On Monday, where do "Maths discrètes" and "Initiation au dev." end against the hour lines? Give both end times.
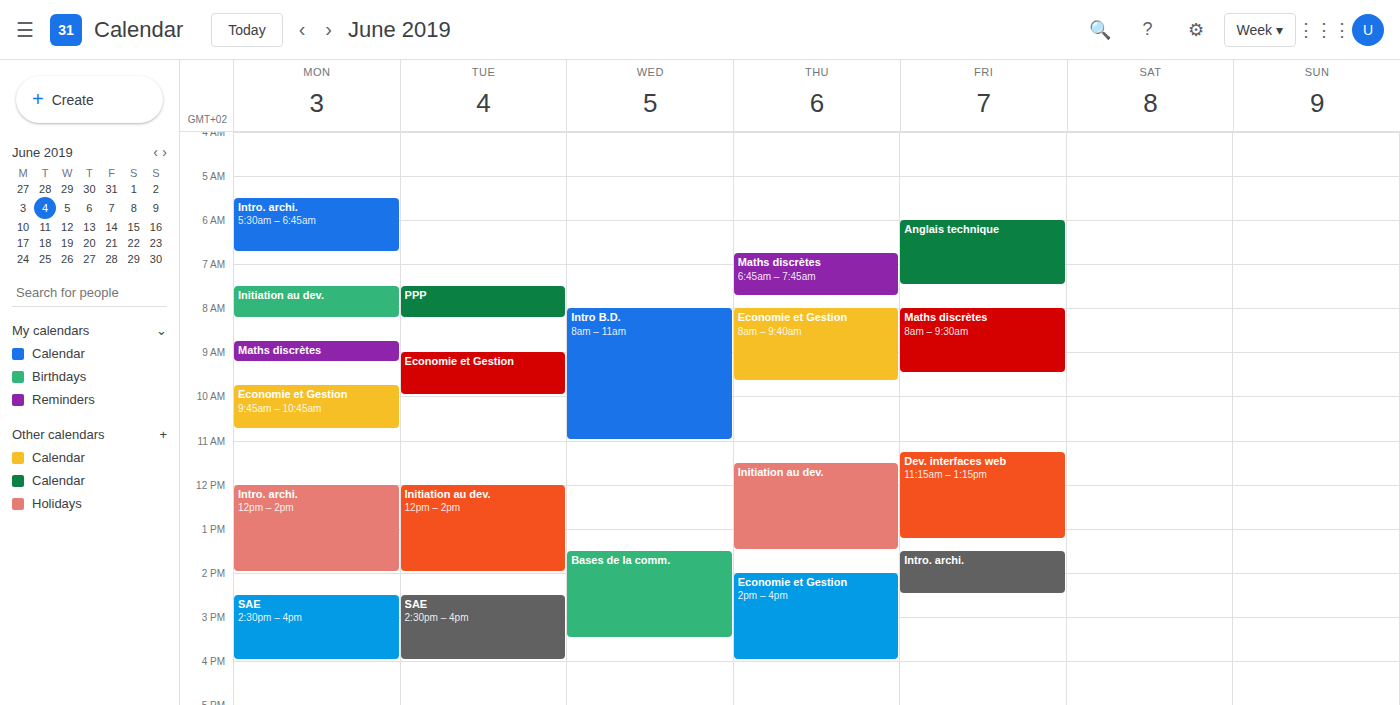
"Maths discrètes": 09:15, neither: a quarter of the way from the 09:00 line to the 10:00 line. "Initiation au dev.": 08:15, neither: a quarter of the way from the 08:00 line to the 09:00 line.